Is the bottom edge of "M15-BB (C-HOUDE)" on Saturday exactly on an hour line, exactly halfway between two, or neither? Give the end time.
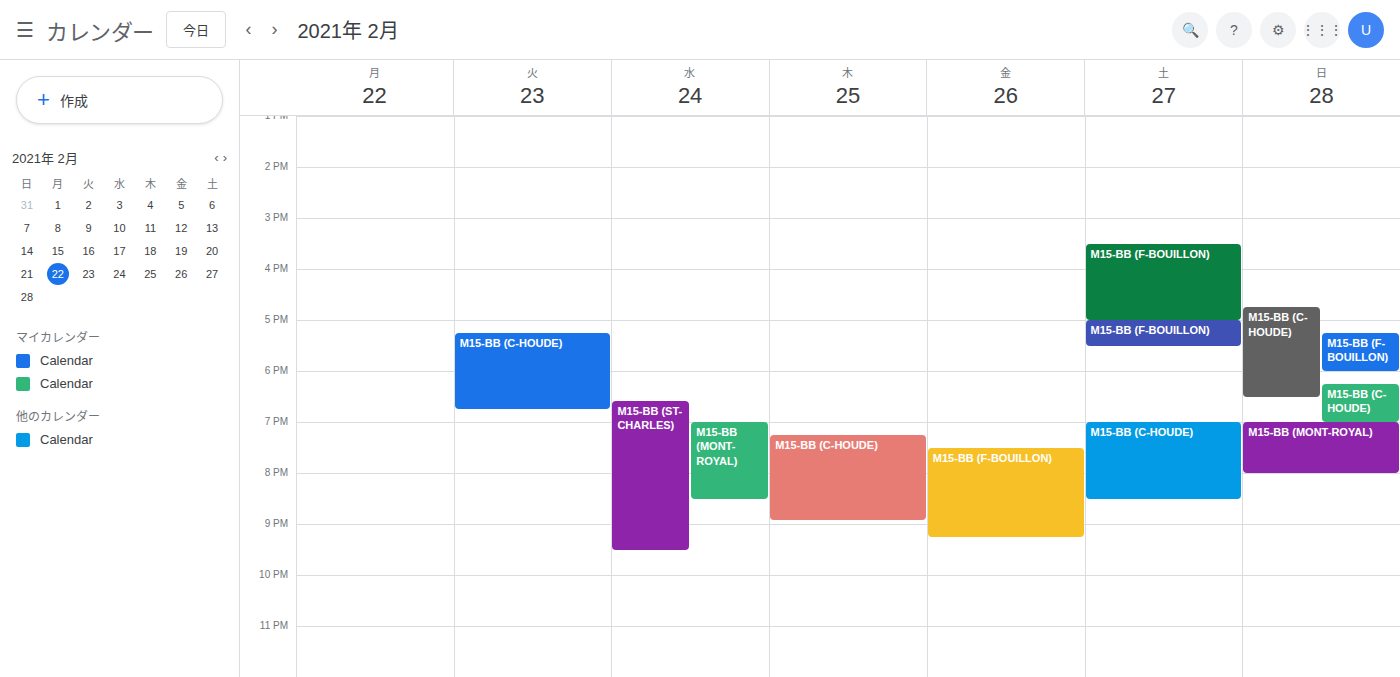
20:30 -- halfway between the 20:00 and 21:00 lines.